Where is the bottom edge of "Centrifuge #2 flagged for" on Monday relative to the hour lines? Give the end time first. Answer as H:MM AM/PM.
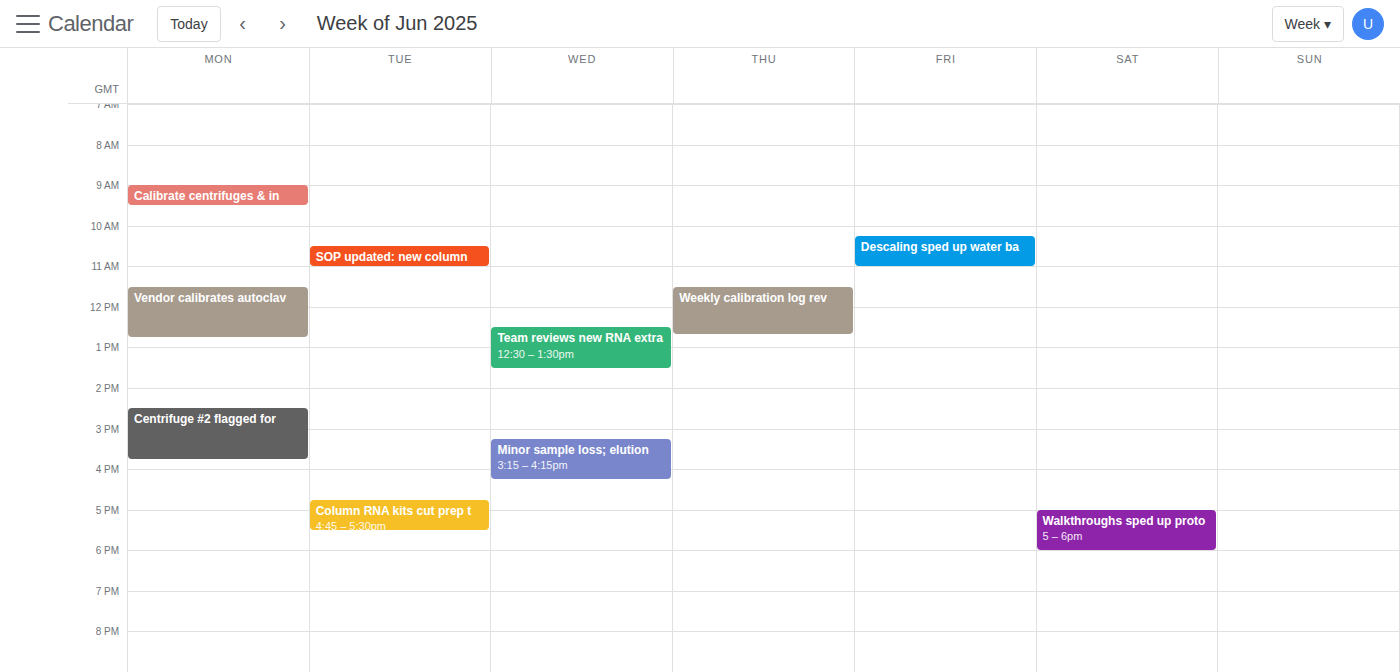
3:45 PM -- neither: three quarters of the way from the 3 PM line to the 4 PM line.